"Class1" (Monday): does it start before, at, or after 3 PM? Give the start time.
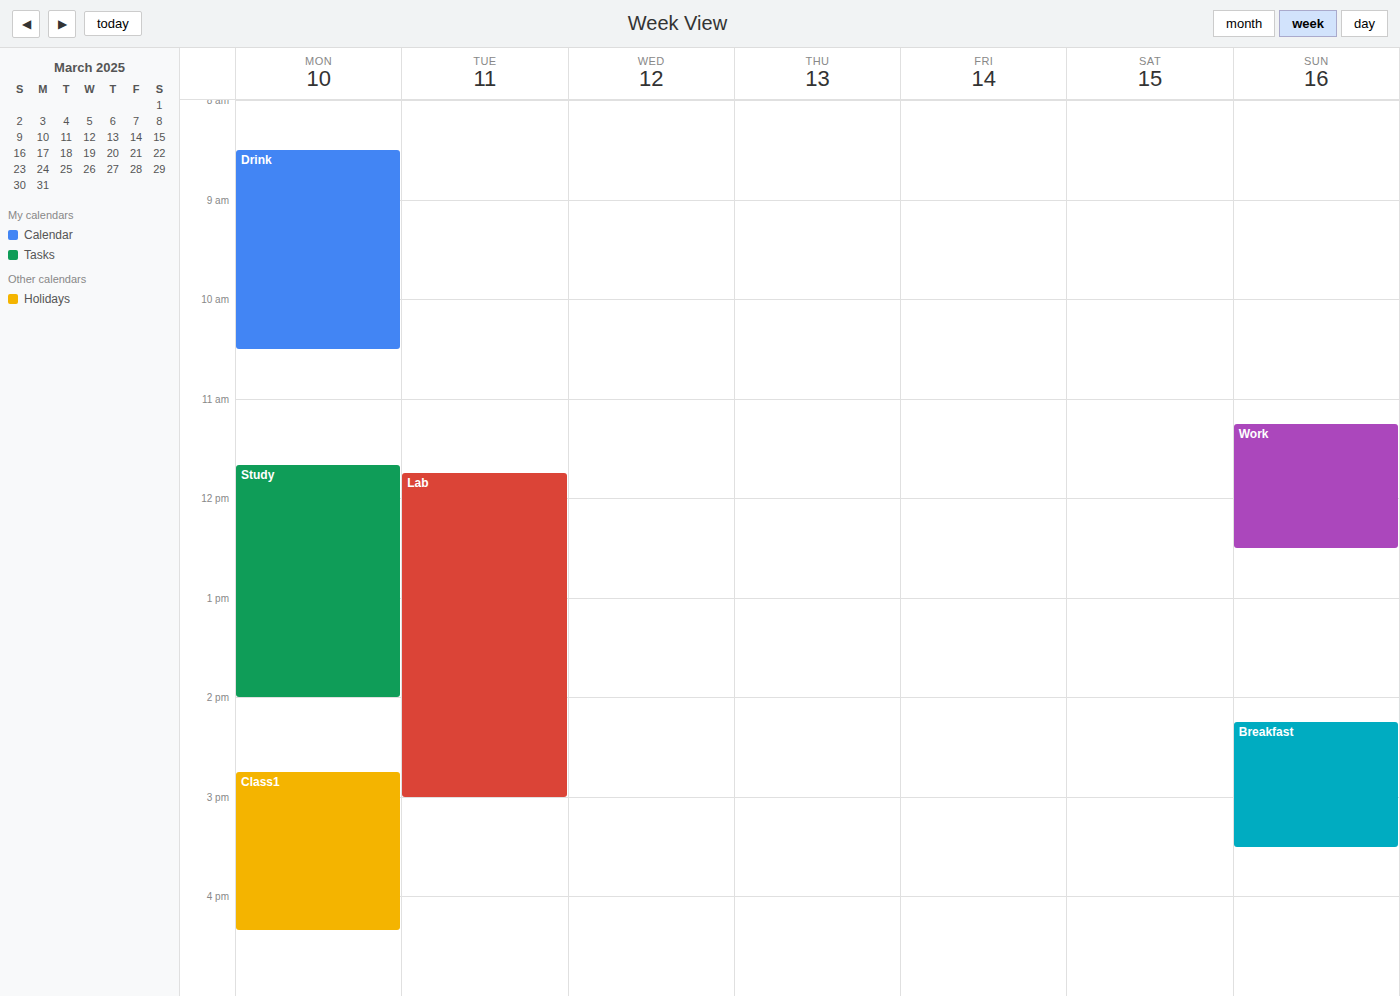
2:45 PM -- before 3 PM, 15 minutes above the 3 PM line.